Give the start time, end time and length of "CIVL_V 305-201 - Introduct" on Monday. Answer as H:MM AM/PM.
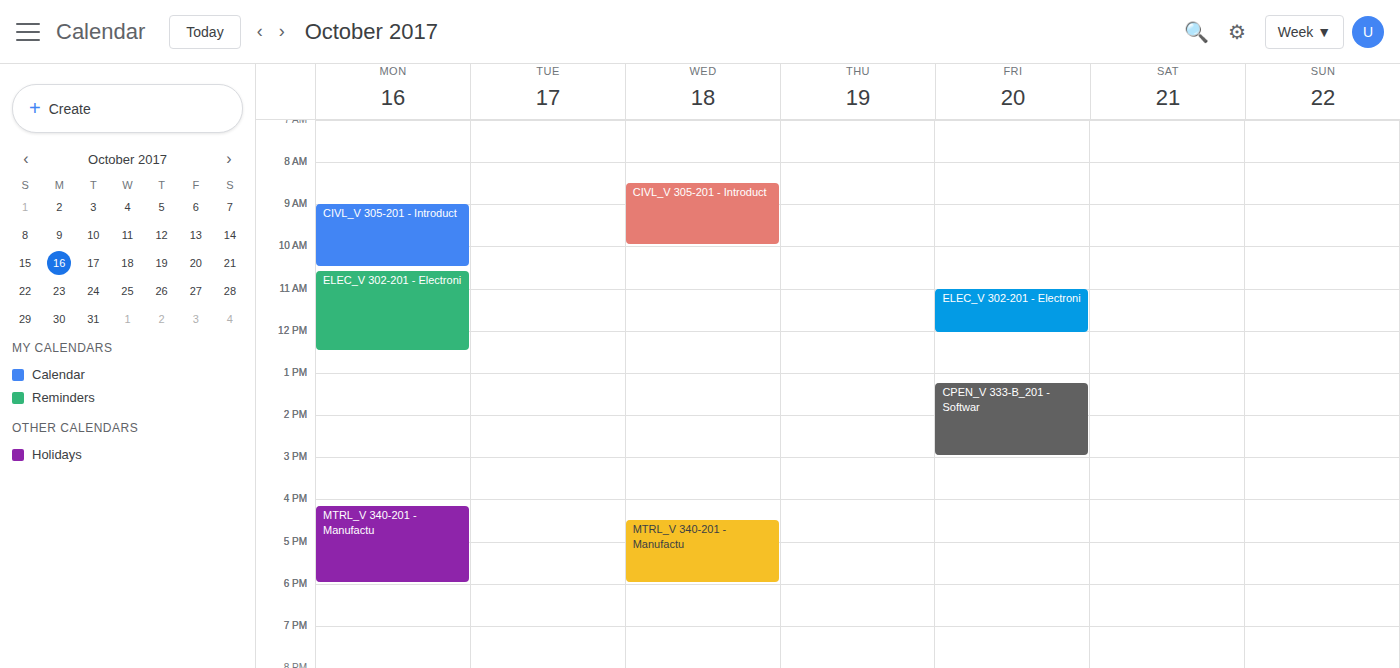
9:00 AM to 10:30 AM, 1 hour 30 minutes